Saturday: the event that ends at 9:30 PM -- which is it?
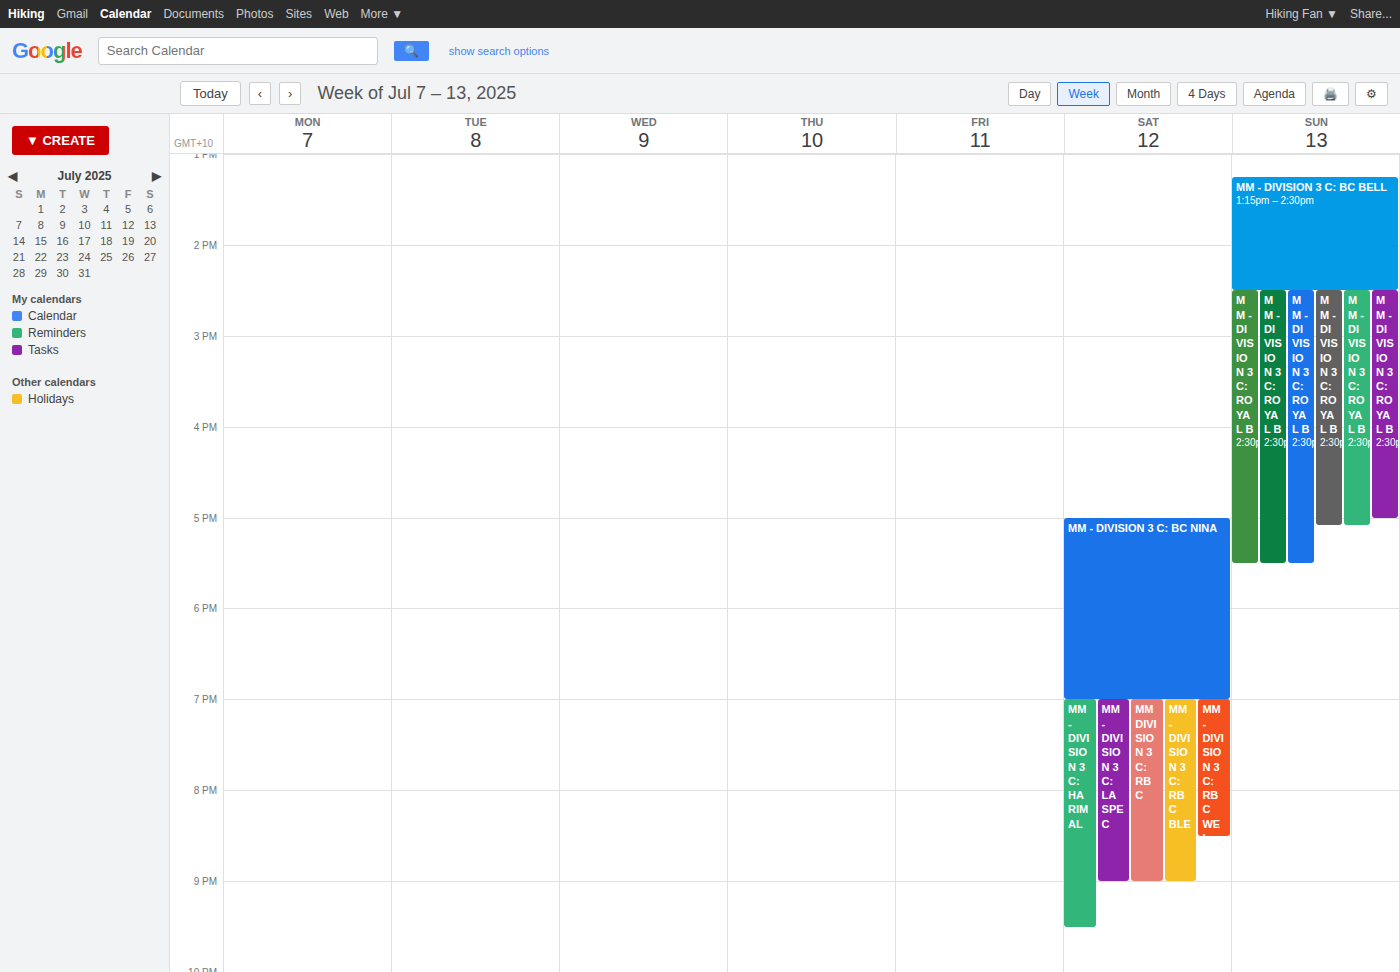
"MM - DIVISION 3 C: HARIMAL"